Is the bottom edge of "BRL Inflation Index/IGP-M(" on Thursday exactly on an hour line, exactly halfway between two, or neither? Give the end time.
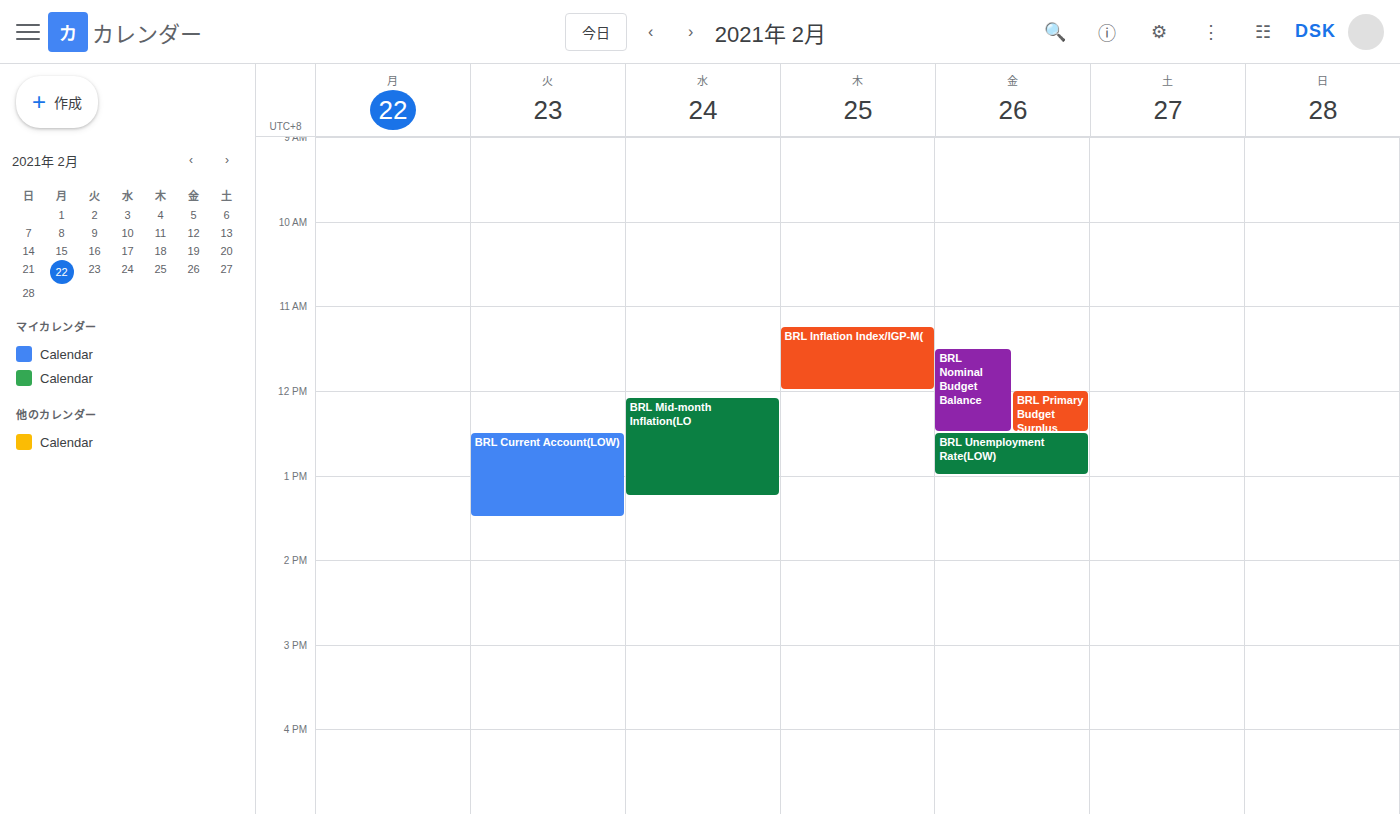
12:00 PM -- exactly on the 12 PM line.